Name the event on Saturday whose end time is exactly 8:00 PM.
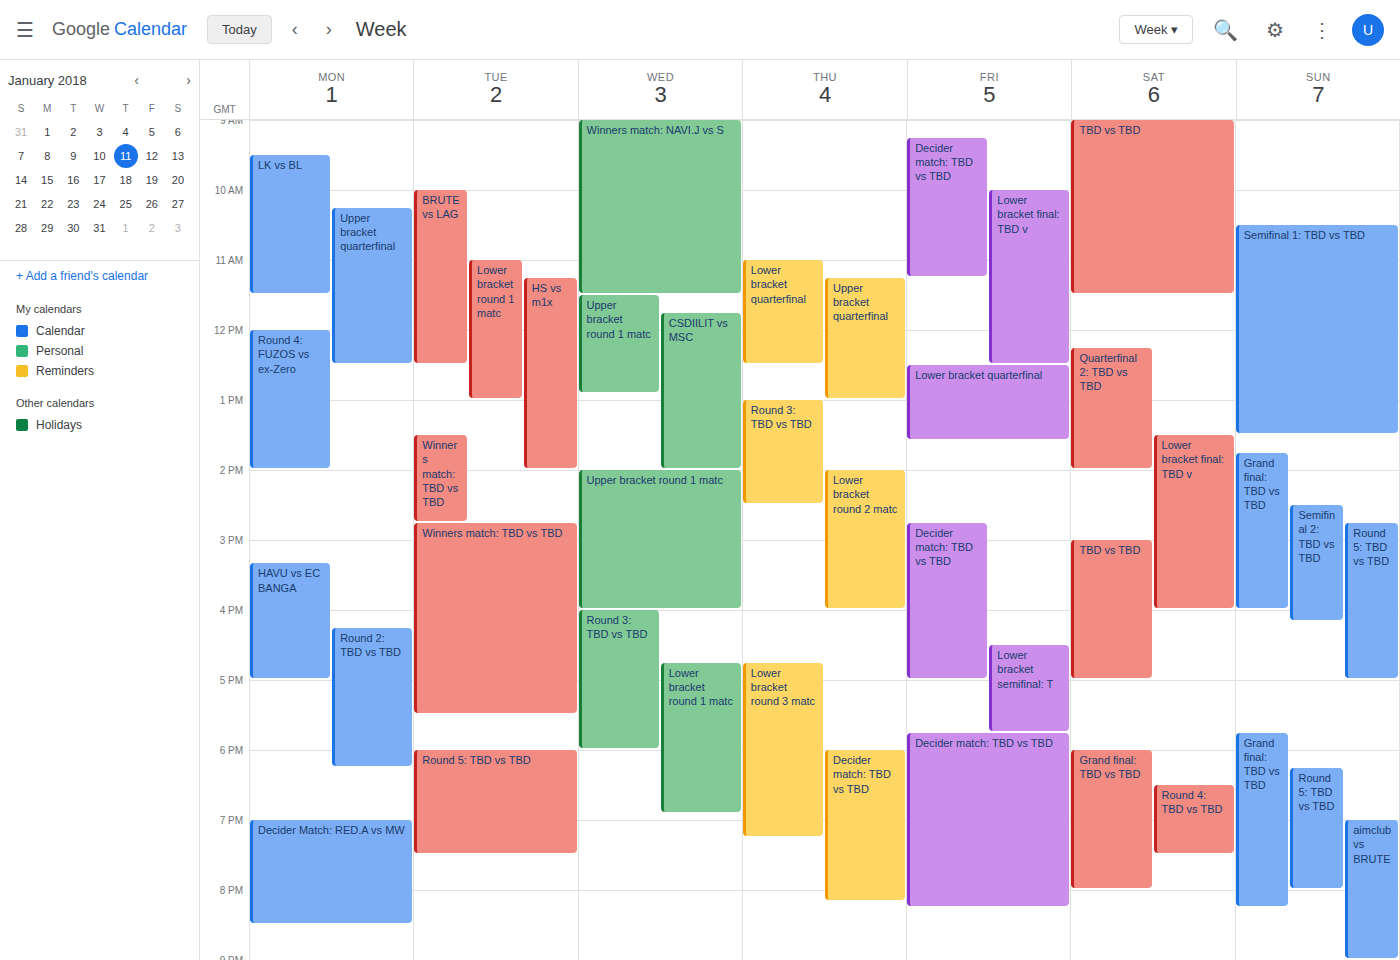
"Grand final: TBD vs TBD"